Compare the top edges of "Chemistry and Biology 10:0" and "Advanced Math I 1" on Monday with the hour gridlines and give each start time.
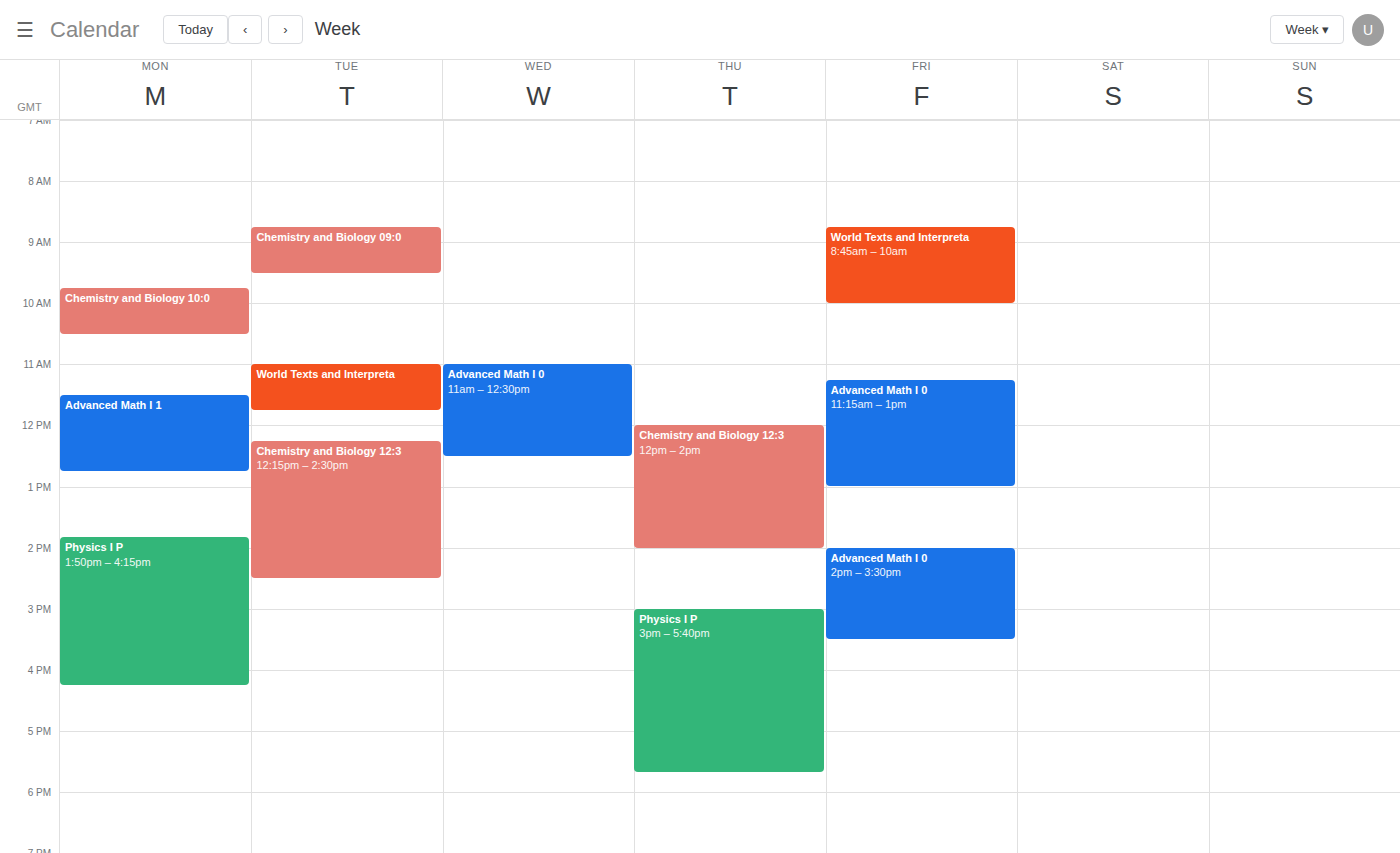
"Chemistry and Biology 10:0": 9:45 AM, neither: three quarters of the way from the 9 AM line to the 10 AM line. "Advanced Math I 1": 11:30 AM, halfway between the 11 AM and 12 PM lines.